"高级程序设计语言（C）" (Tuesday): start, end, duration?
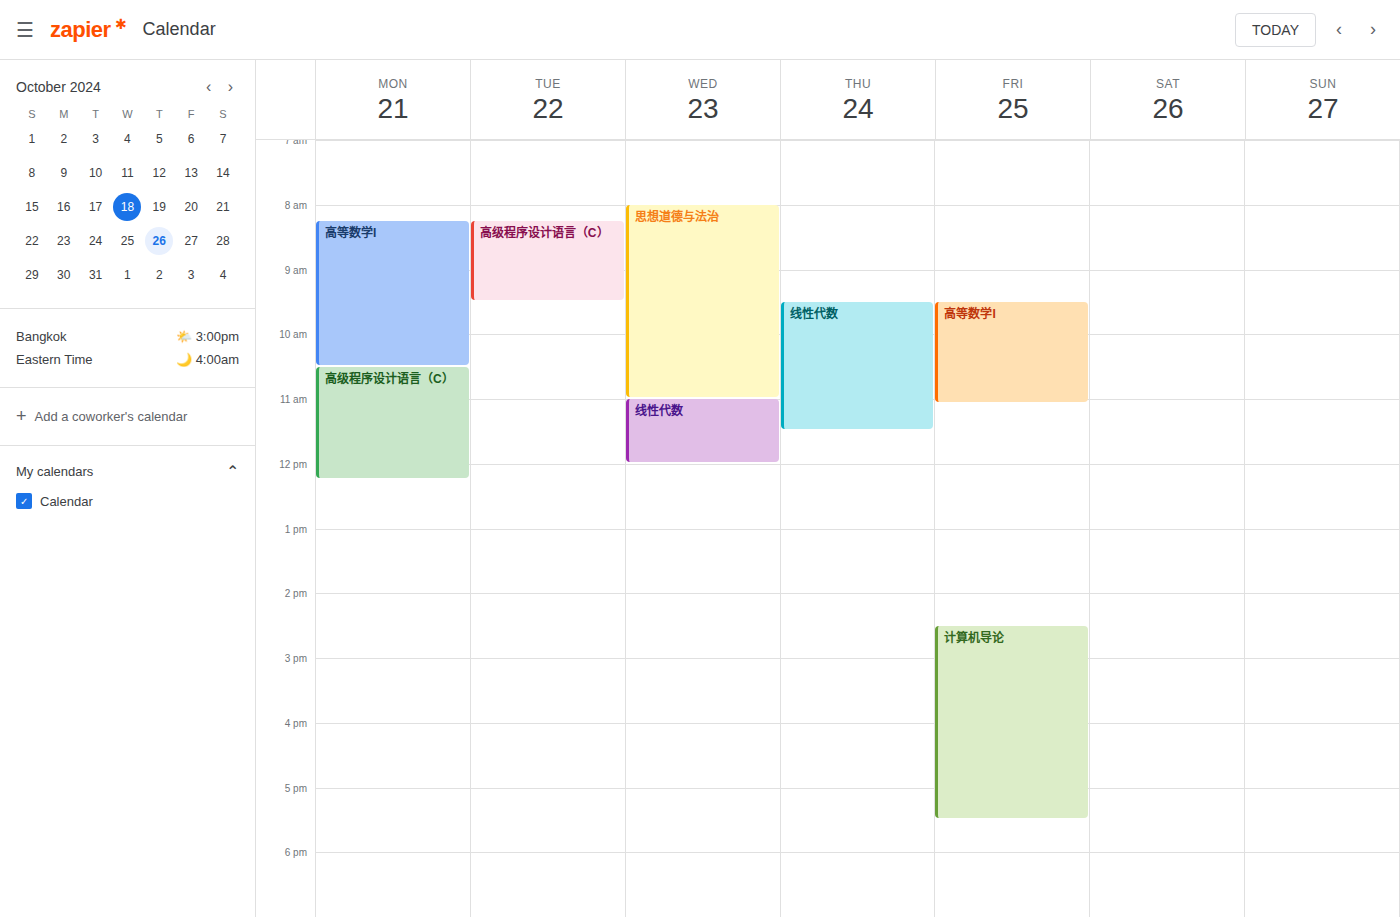
08:15 to 09:30, 1 hour 15 minutes